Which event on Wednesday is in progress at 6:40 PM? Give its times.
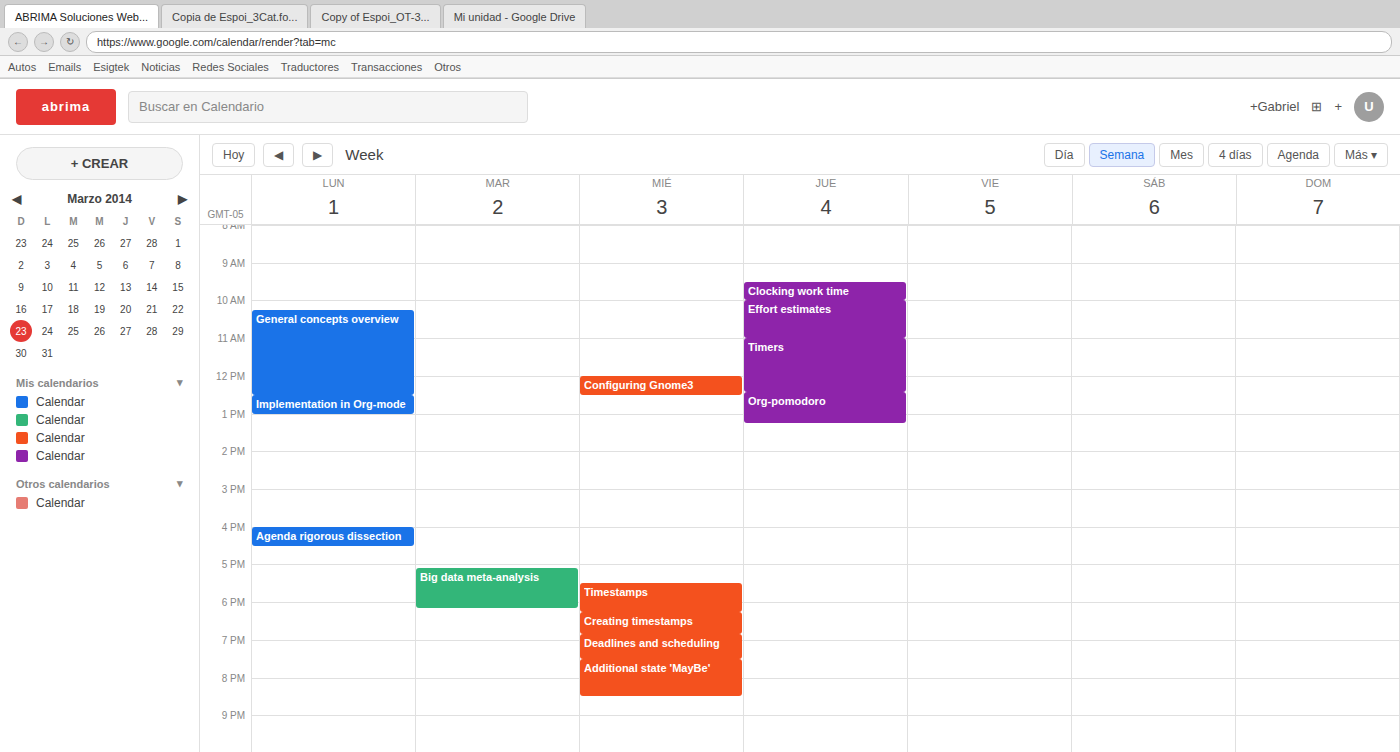
"Creating timestamps", 6:15 PM to 6:50 PM